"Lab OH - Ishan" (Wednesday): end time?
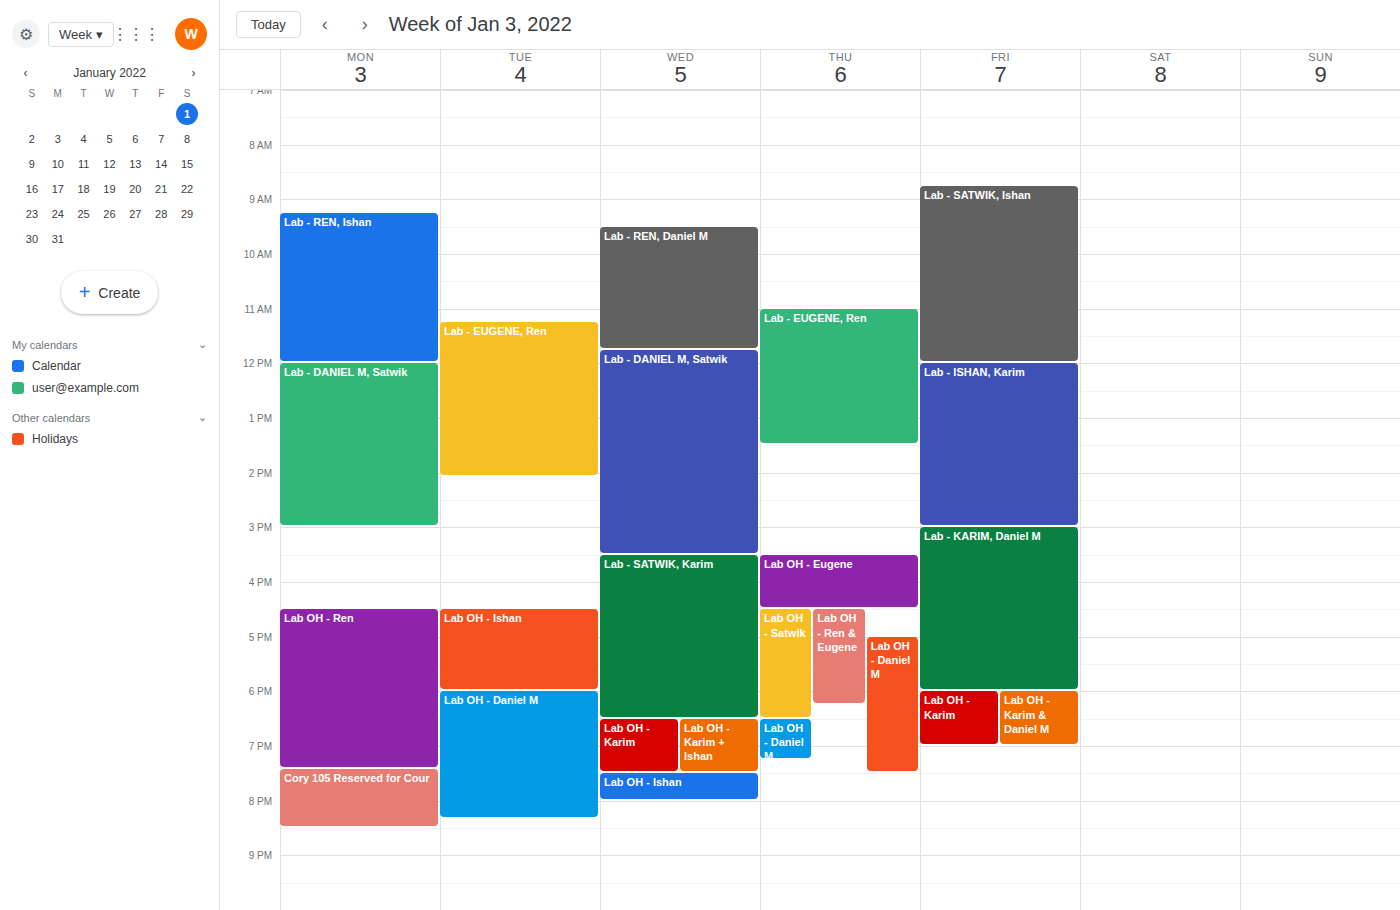
8:00 PM